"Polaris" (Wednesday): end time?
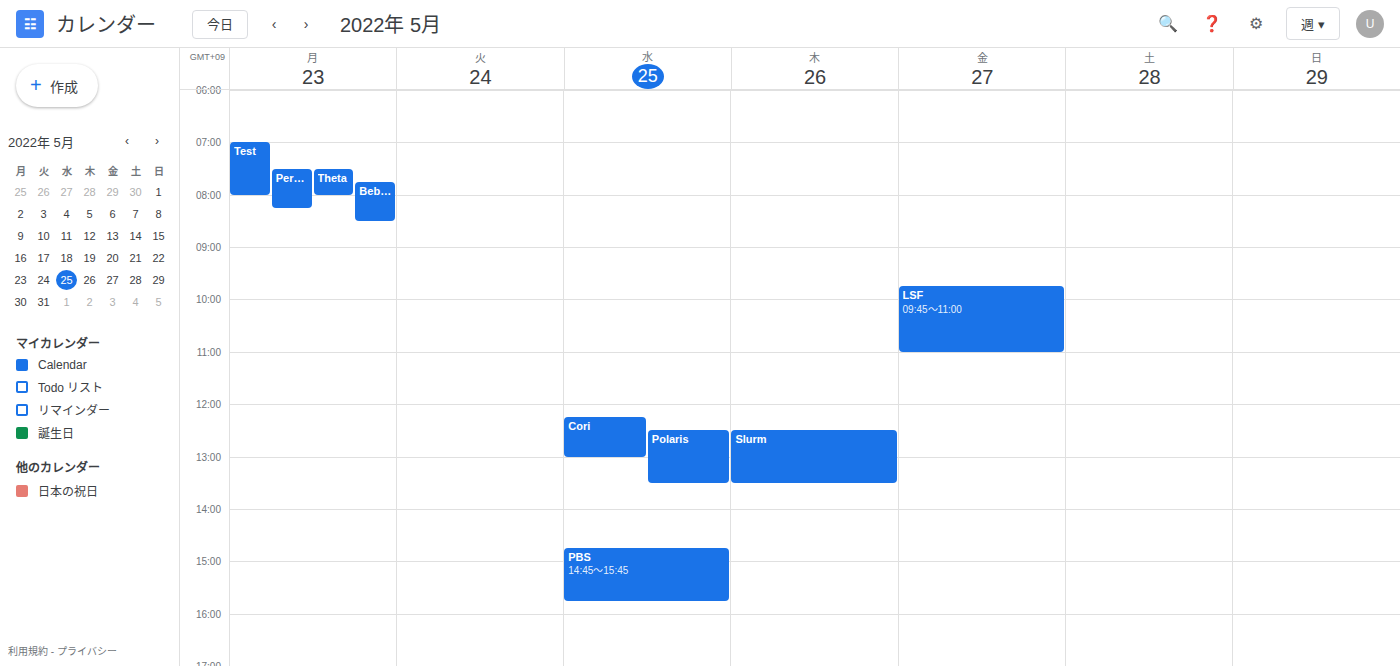
1:30 PM